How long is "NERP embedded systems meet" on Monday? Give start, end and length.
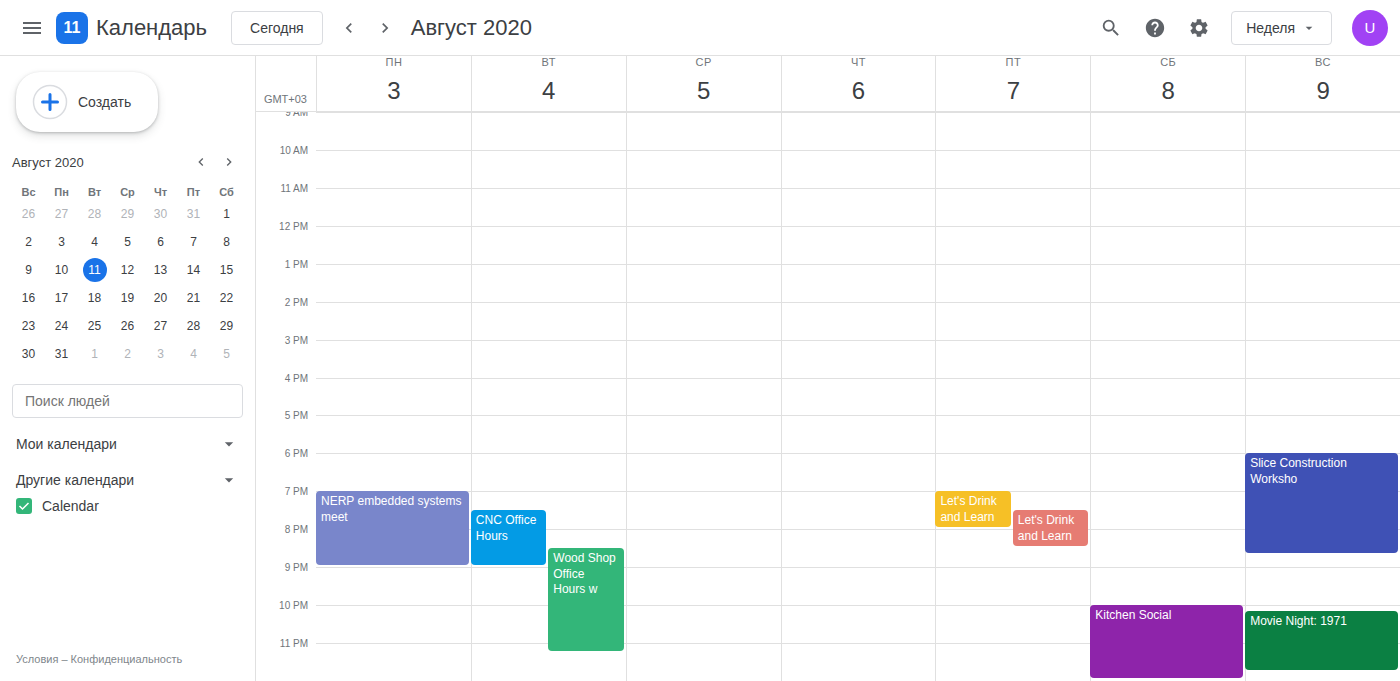
7:00 PM to 9:00 PM, 2 hours